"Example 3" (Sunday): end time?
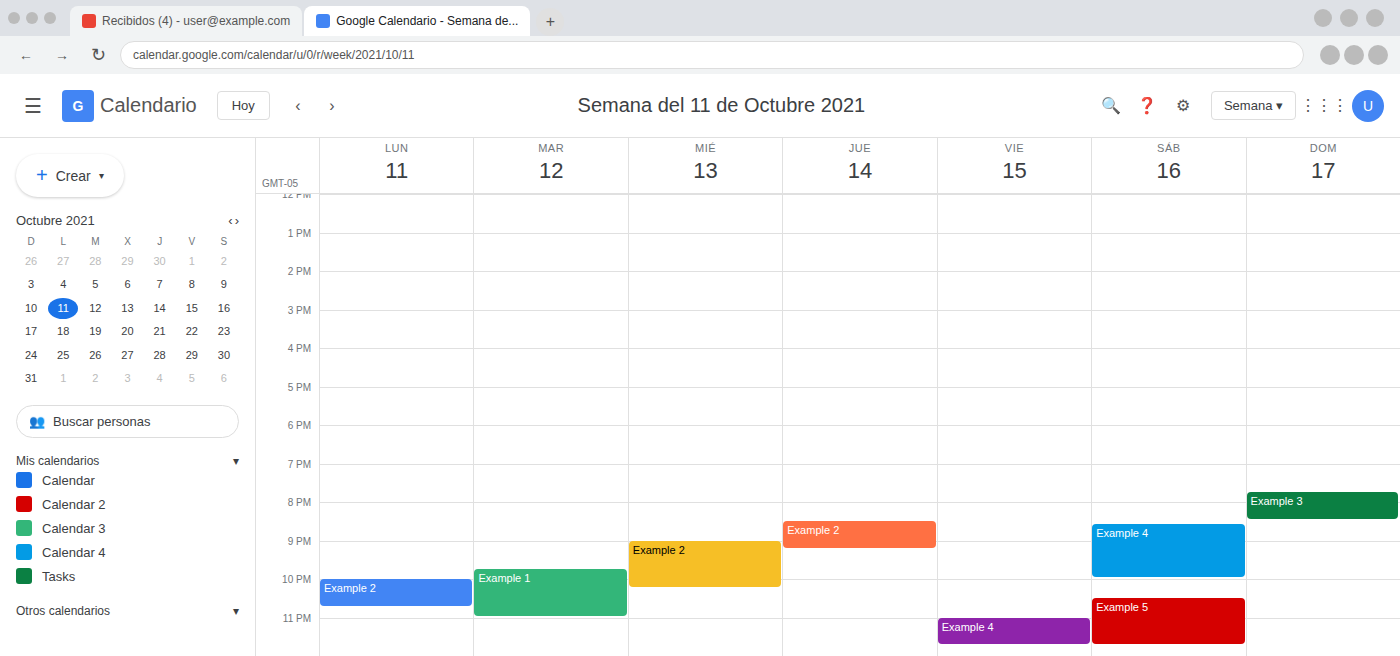
8:30 PM